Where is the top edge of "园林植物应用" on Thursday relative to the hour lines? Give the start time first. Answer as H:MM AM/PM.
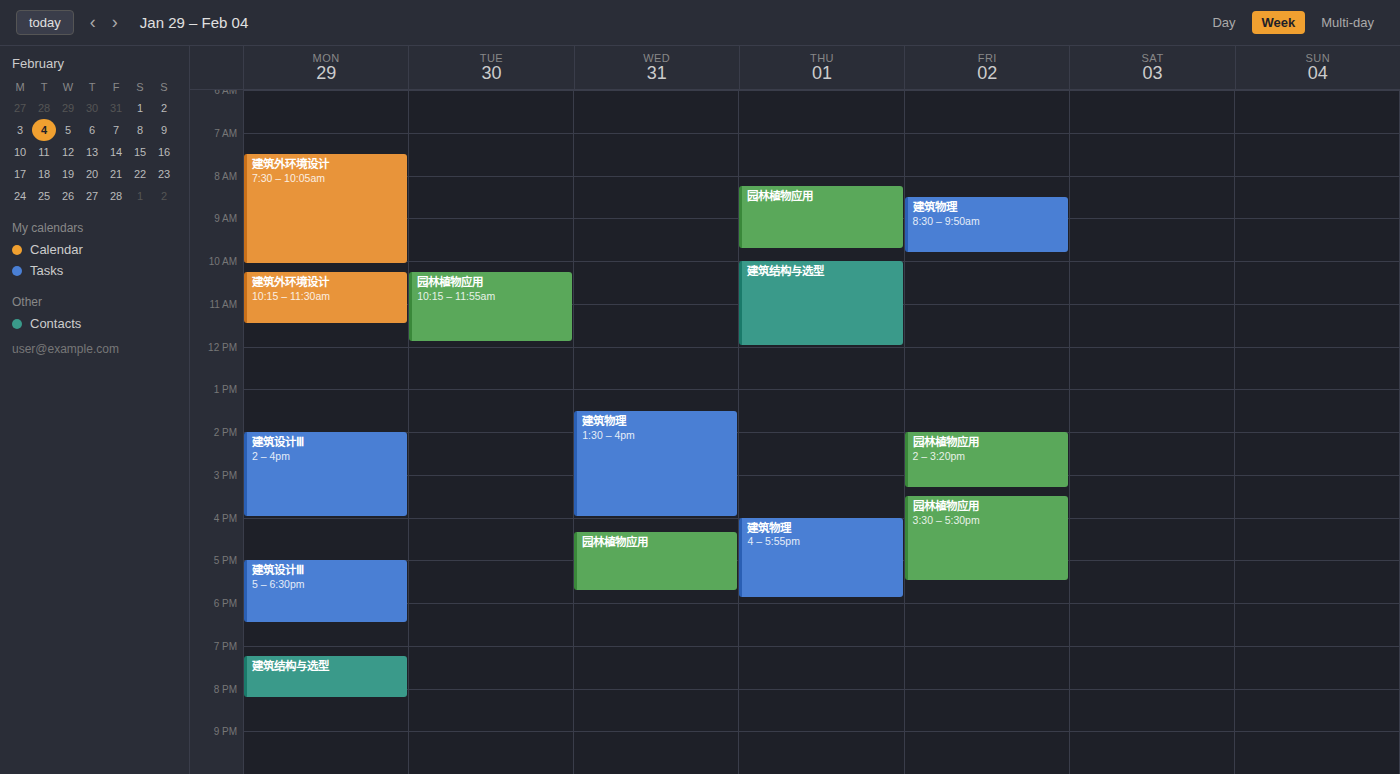
8:15 AM -- neither: a quarter of the way from the 8 AM line to the 9 AM line.